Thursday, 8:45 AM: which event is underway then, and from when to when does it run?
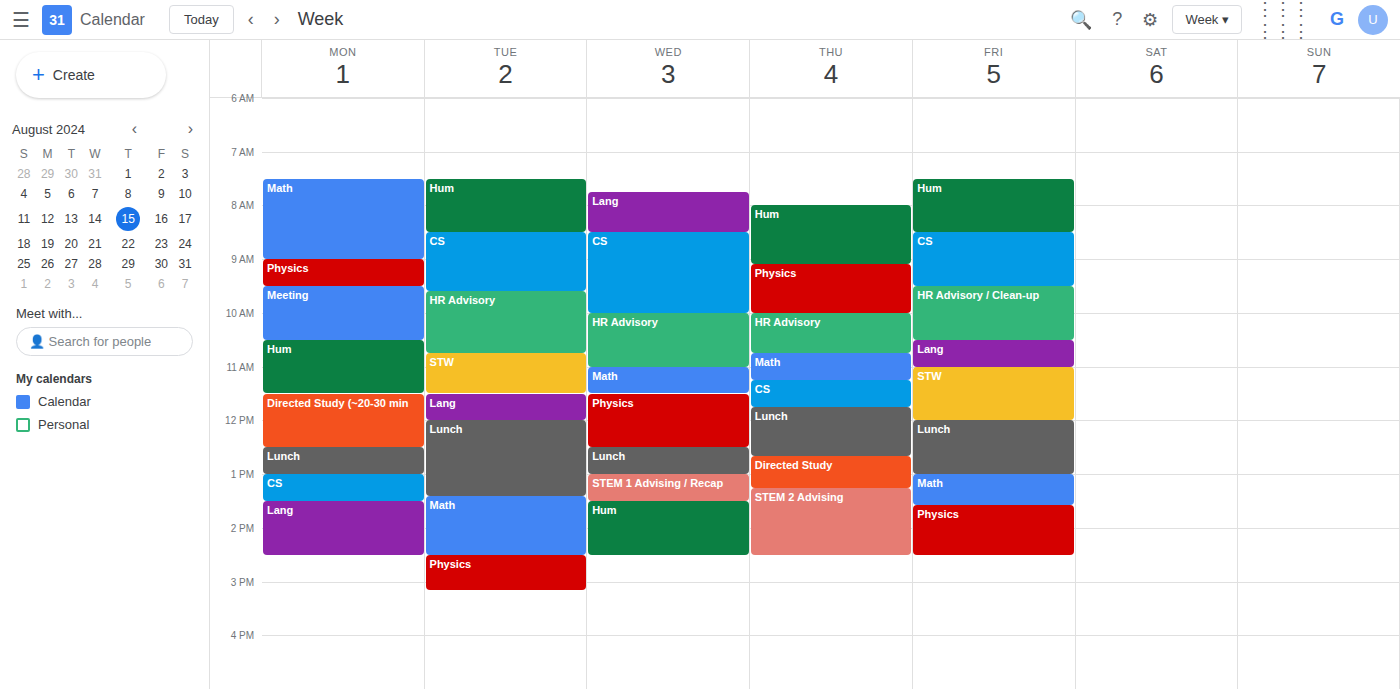
"Hum", 8:00 AM to 9:05 AM